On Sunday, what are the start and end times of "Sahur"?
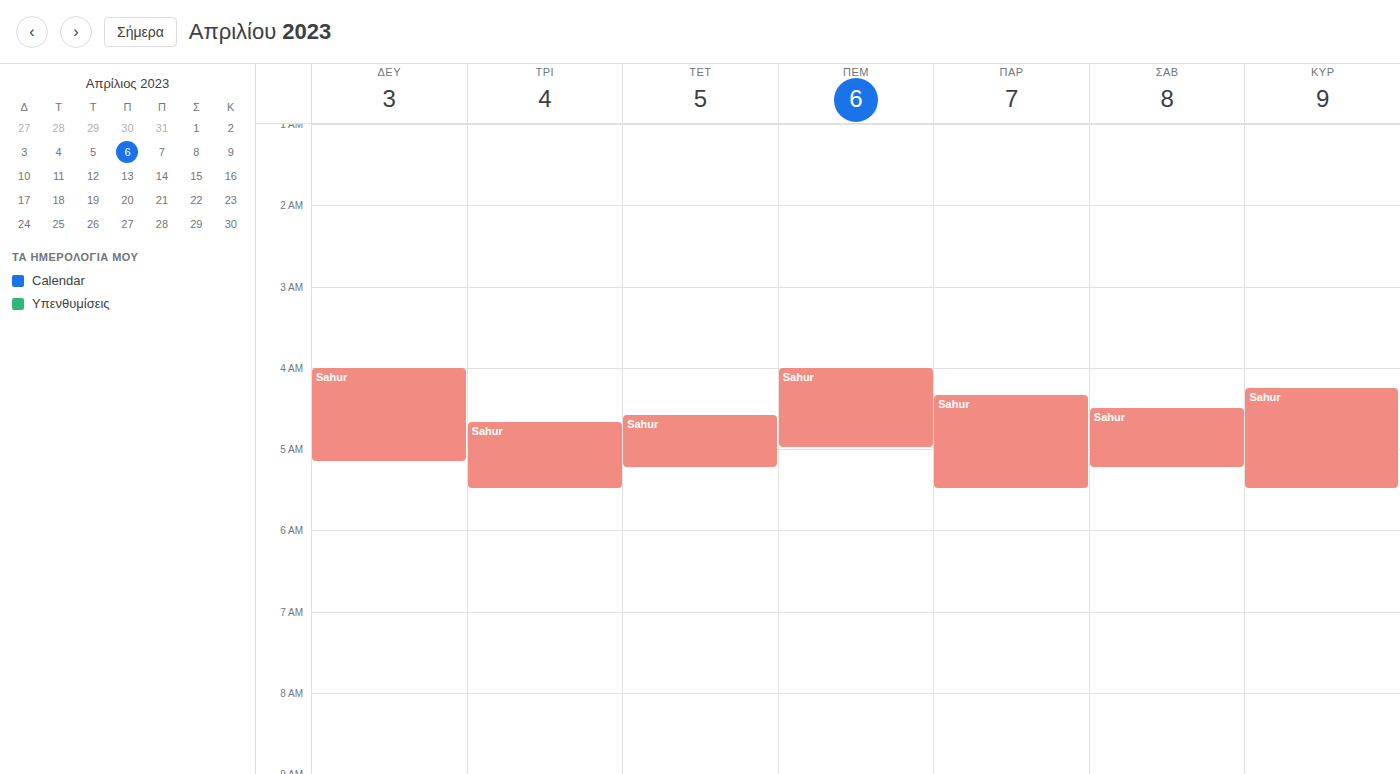
4:15 AM to 5:30 AM